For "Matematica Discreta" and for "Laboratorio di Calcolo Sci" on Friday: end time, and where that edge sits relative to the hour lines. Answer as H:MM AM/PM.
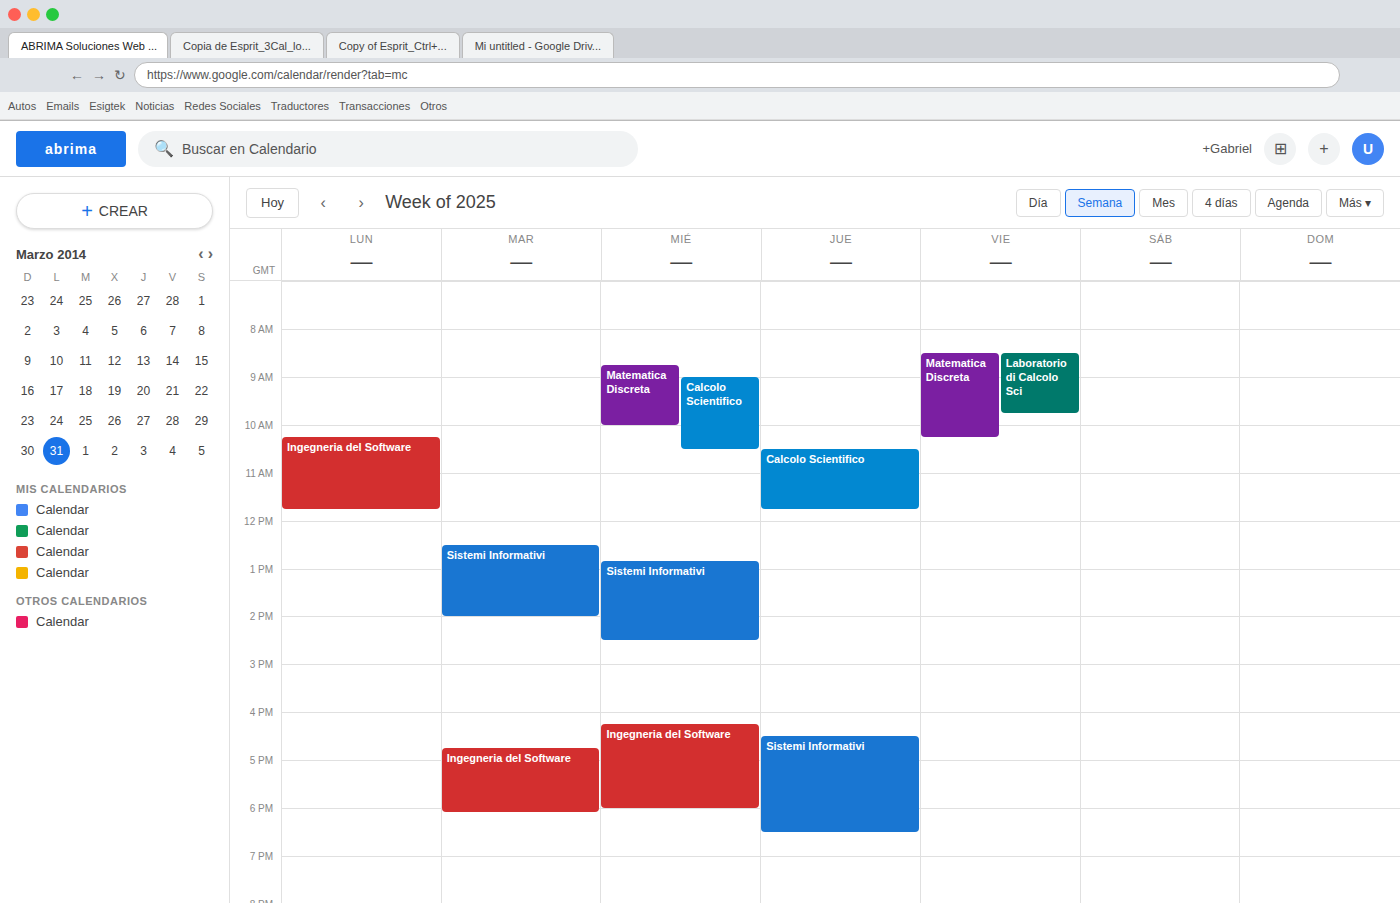
"Matematica Discreta": 10:15 AM, neither: a quarter of the way from the 10 AM line to the 11 AM line. "Laboratorio di Calcolo Sci": 9:45 AM, neither: three quarters of the way from the 9 AM line to the 10 AM line.